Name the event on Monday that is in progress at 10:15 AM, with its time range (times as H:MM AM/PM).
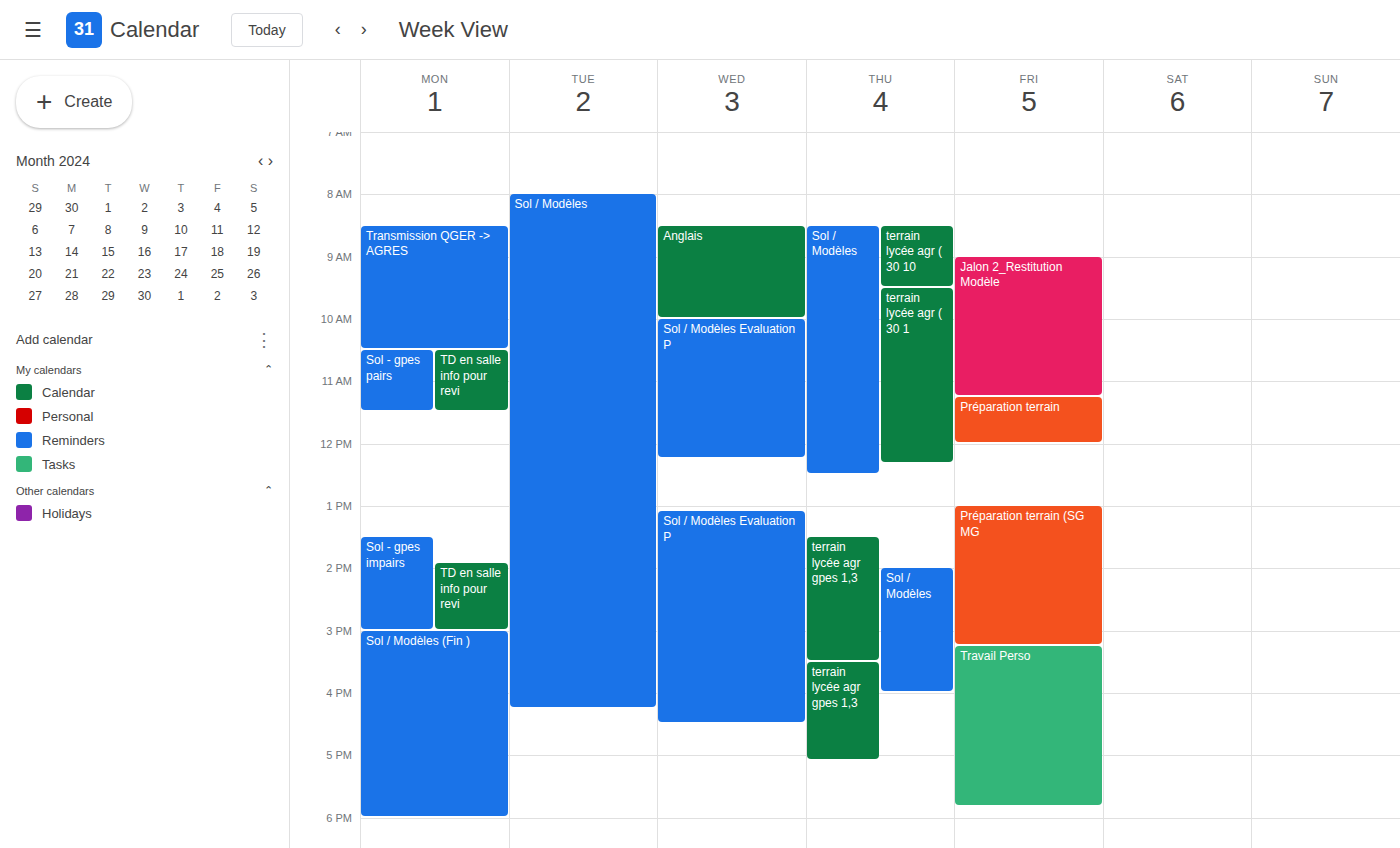
"Transmission QGER -> AGRES", 8:30 AM to 10:30 AM